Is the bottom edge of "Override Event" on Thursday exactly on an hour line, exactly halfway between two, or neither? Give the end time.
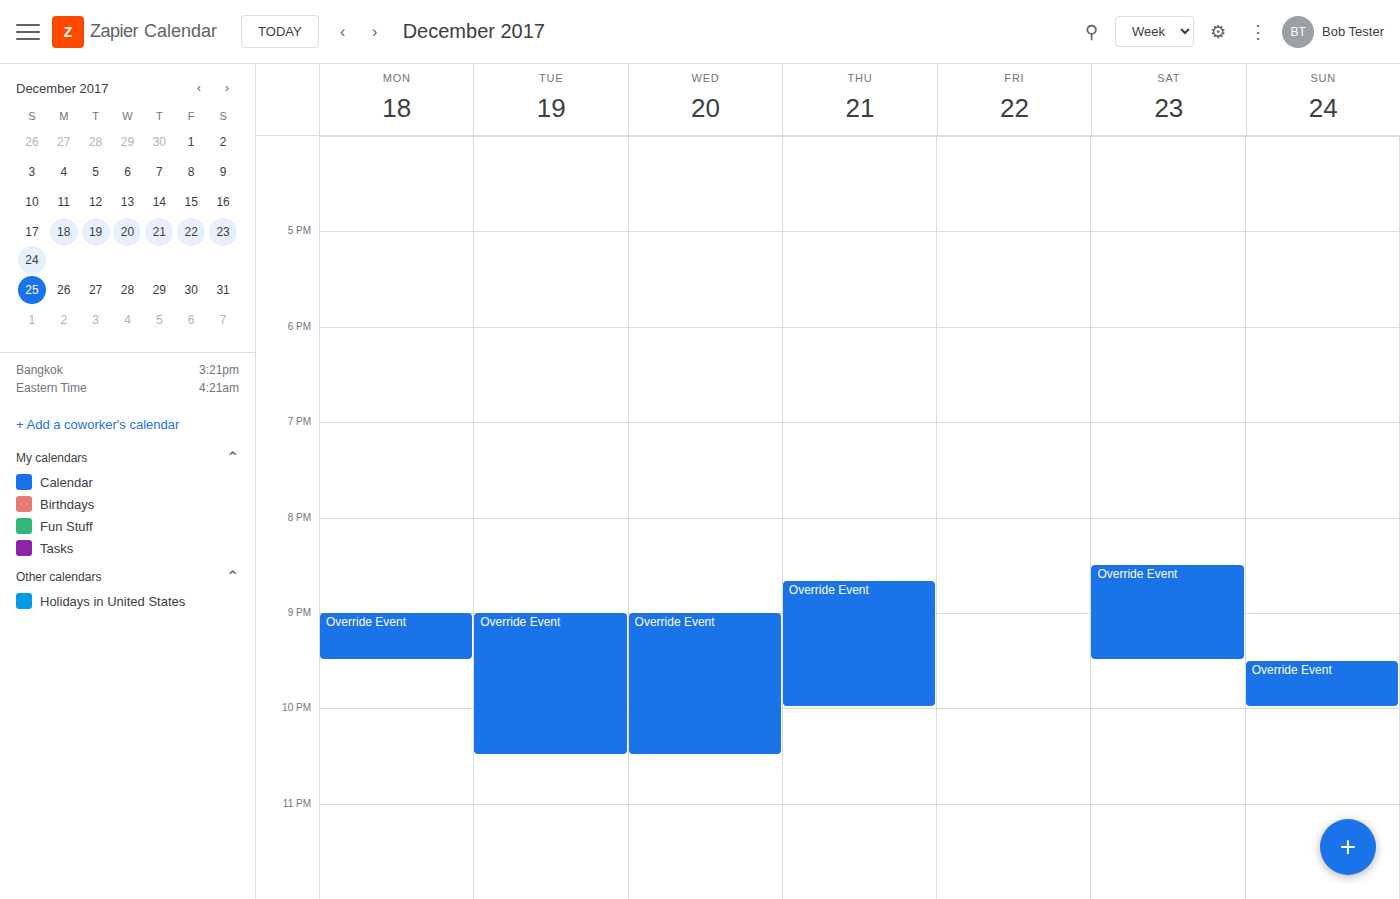
10:00 PM -- exactly on the 10 PM line.